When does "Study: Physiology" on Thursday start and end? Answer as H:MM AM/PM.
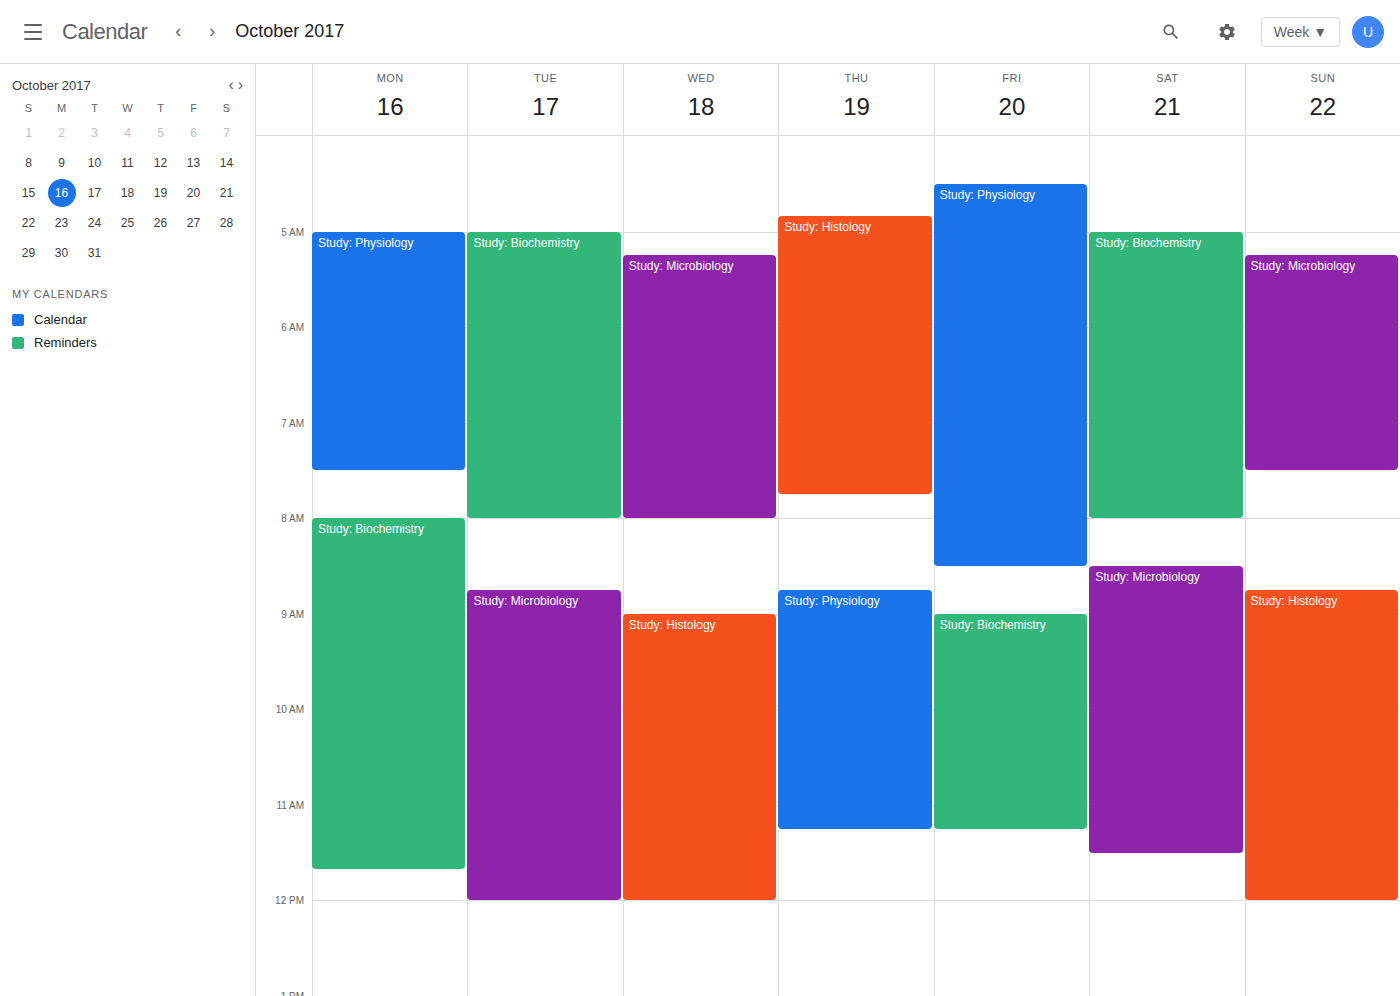
8:45 AM to 11:15 AM